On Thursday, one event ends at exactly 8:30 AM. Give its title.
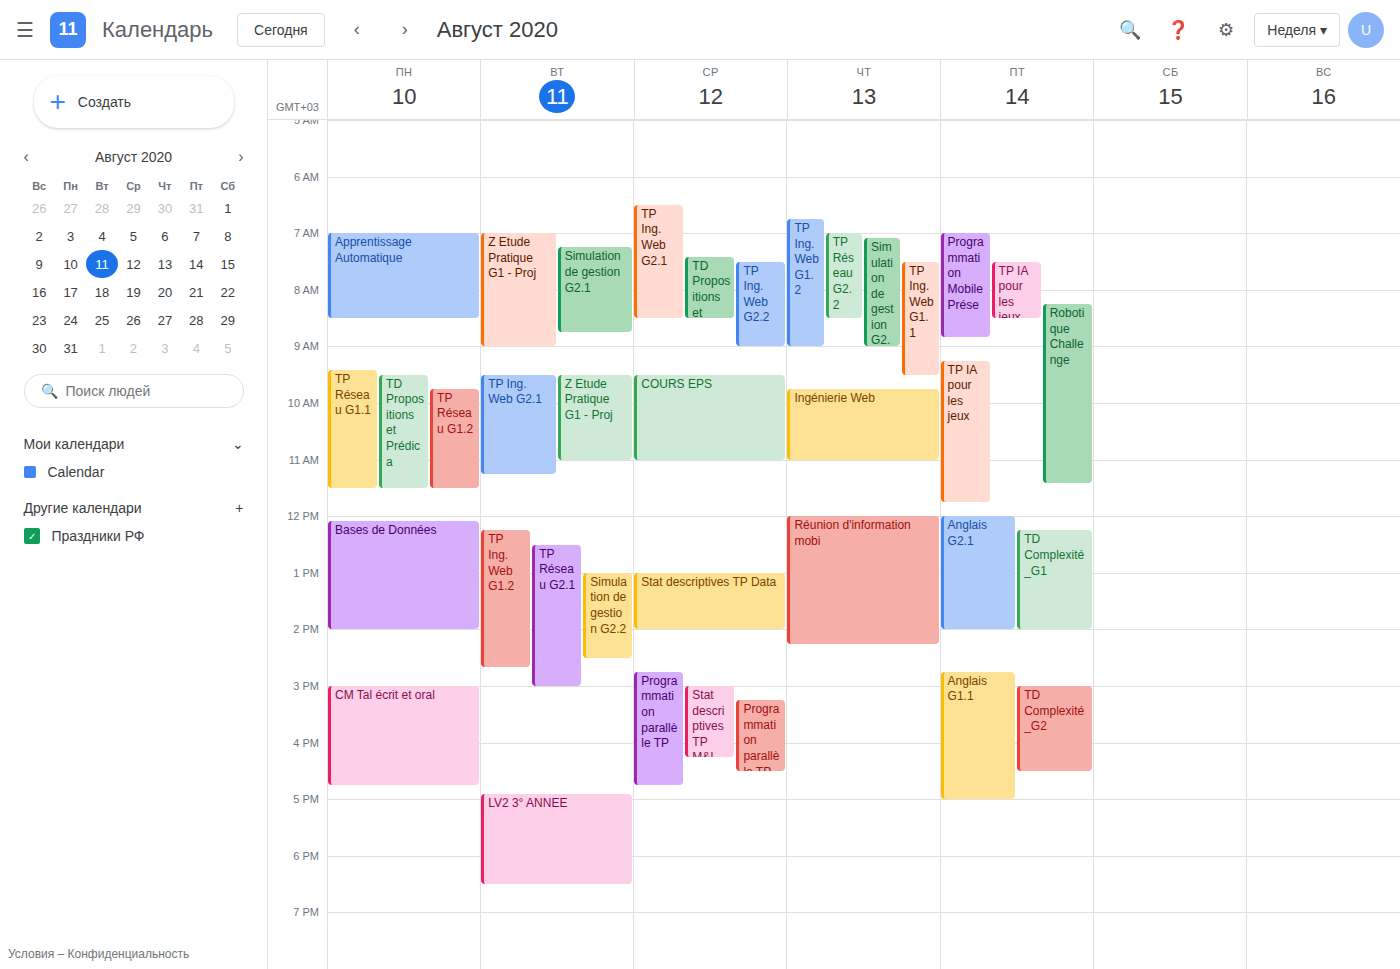
"TP Réseau G2.2"